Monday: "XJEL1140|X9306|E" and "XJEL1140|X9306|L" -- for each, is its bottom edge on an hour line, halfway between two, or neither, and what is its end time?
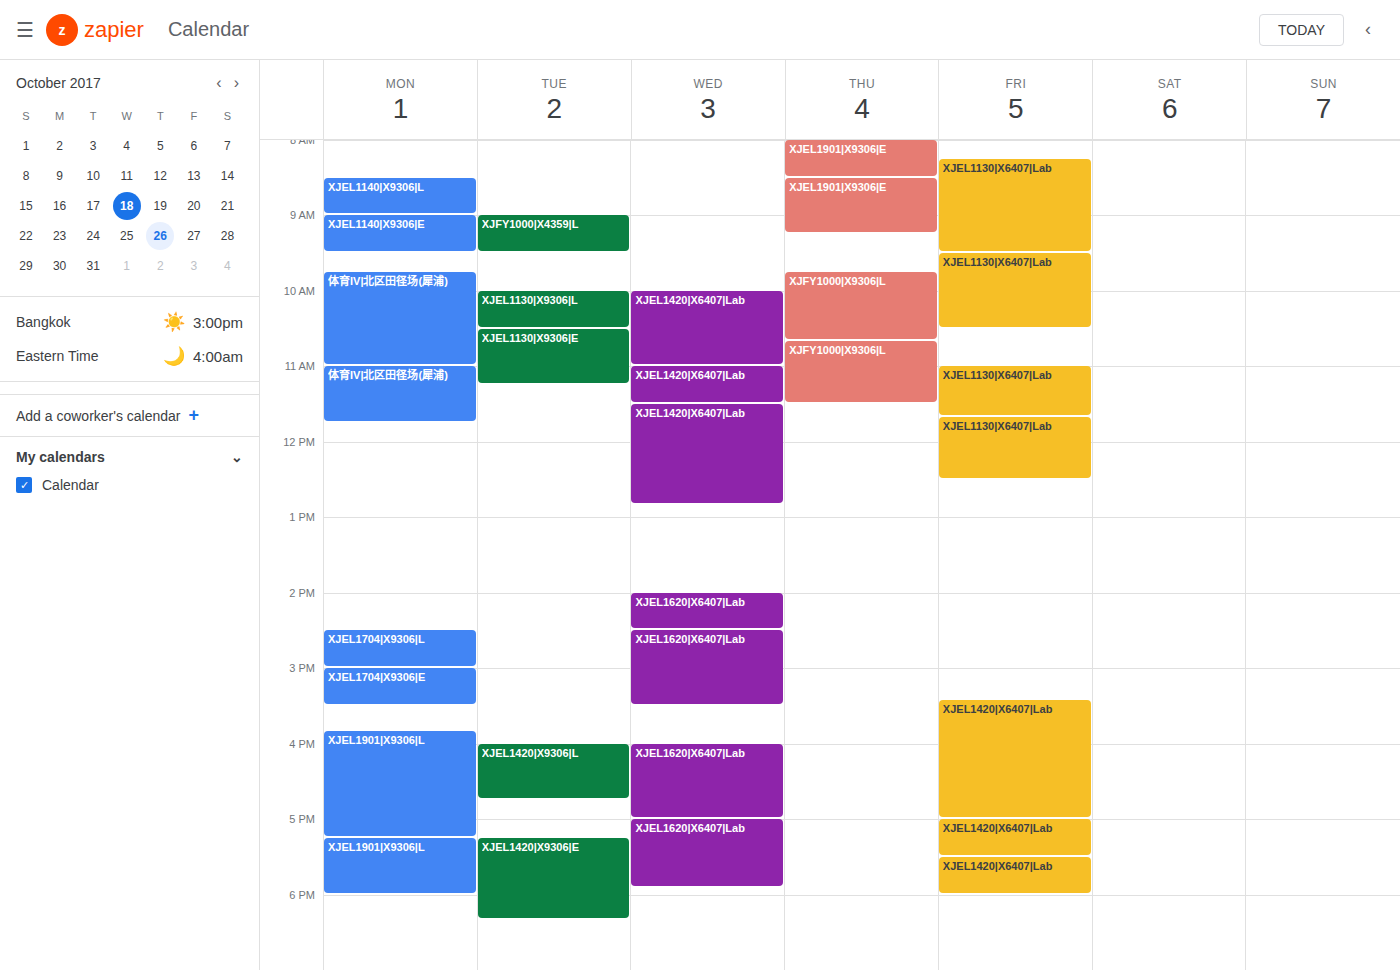
"XJEL1140|X9306|E": 9:30 AM, halfway between the 9 AM and 10 AM lines. "XJEL1140|X9306|L": 9:00 AM, exactly on the 9 AM line.